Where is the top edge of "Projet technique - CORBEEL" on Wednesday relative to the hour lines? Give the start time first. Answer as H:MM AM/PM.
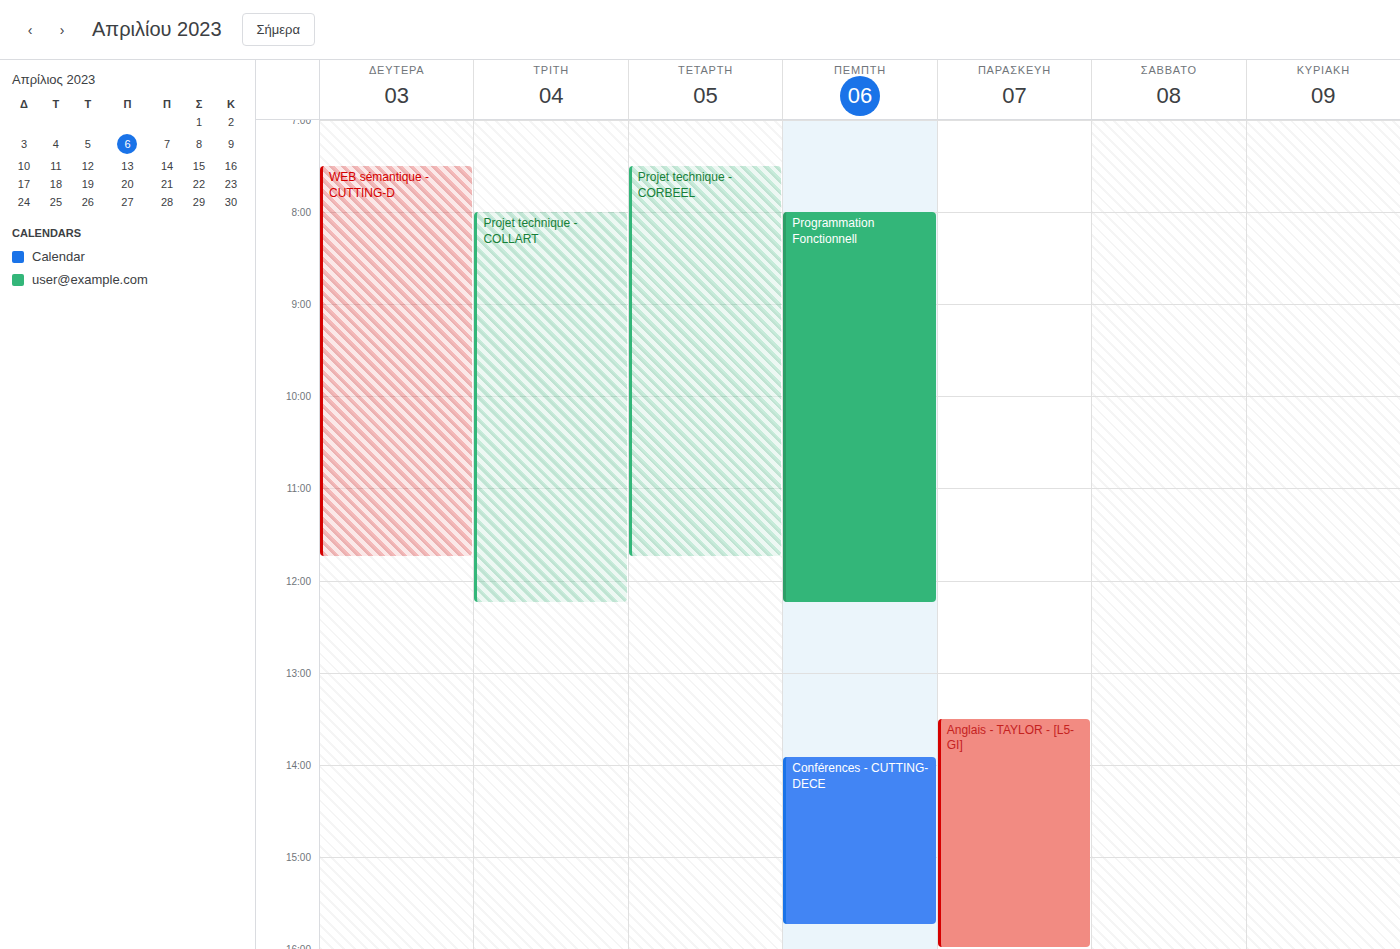
7:30 AM -- halfway between the 7 AM and 8 AM lines.